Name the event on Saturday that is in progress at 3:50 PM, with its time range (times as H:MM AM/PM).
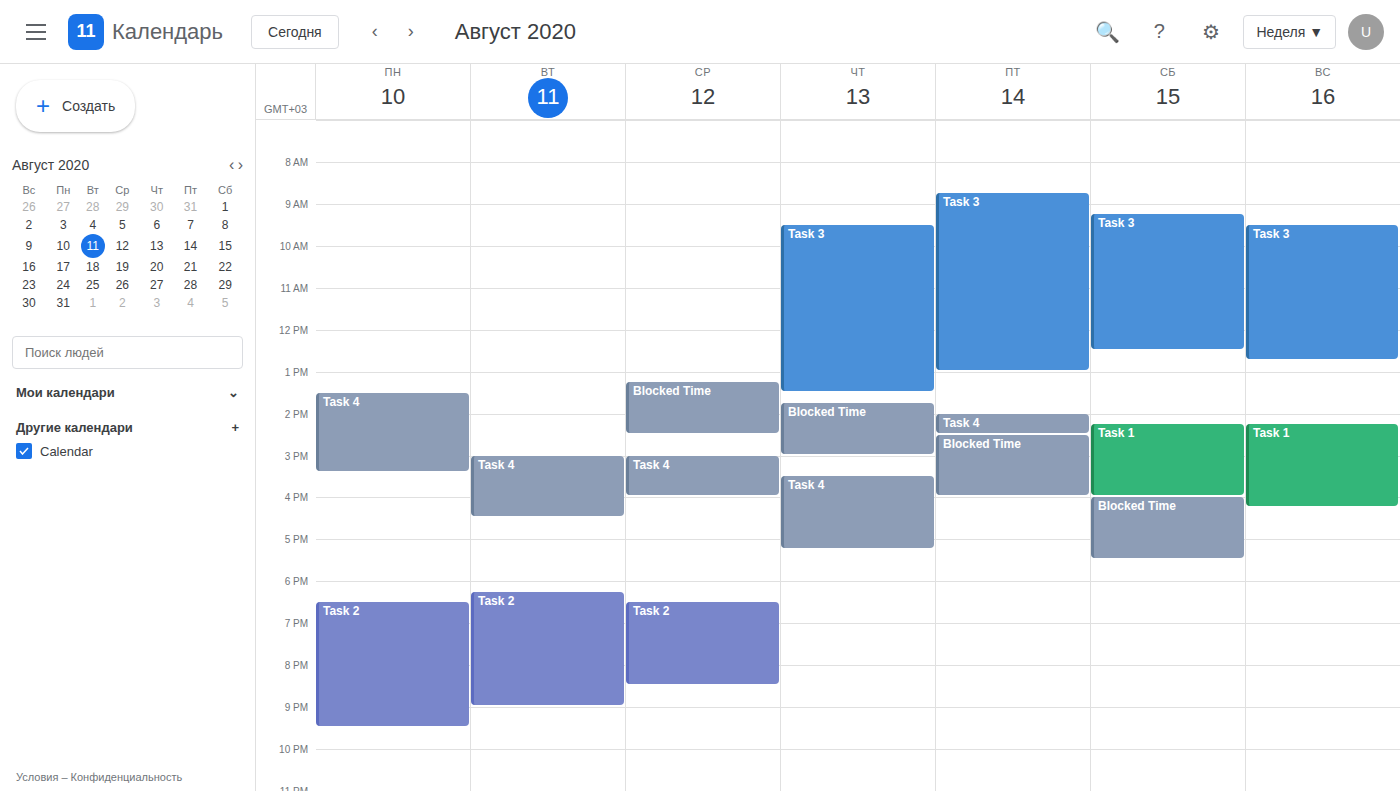
"Task 1", 2:15 PM to 4:00 PM